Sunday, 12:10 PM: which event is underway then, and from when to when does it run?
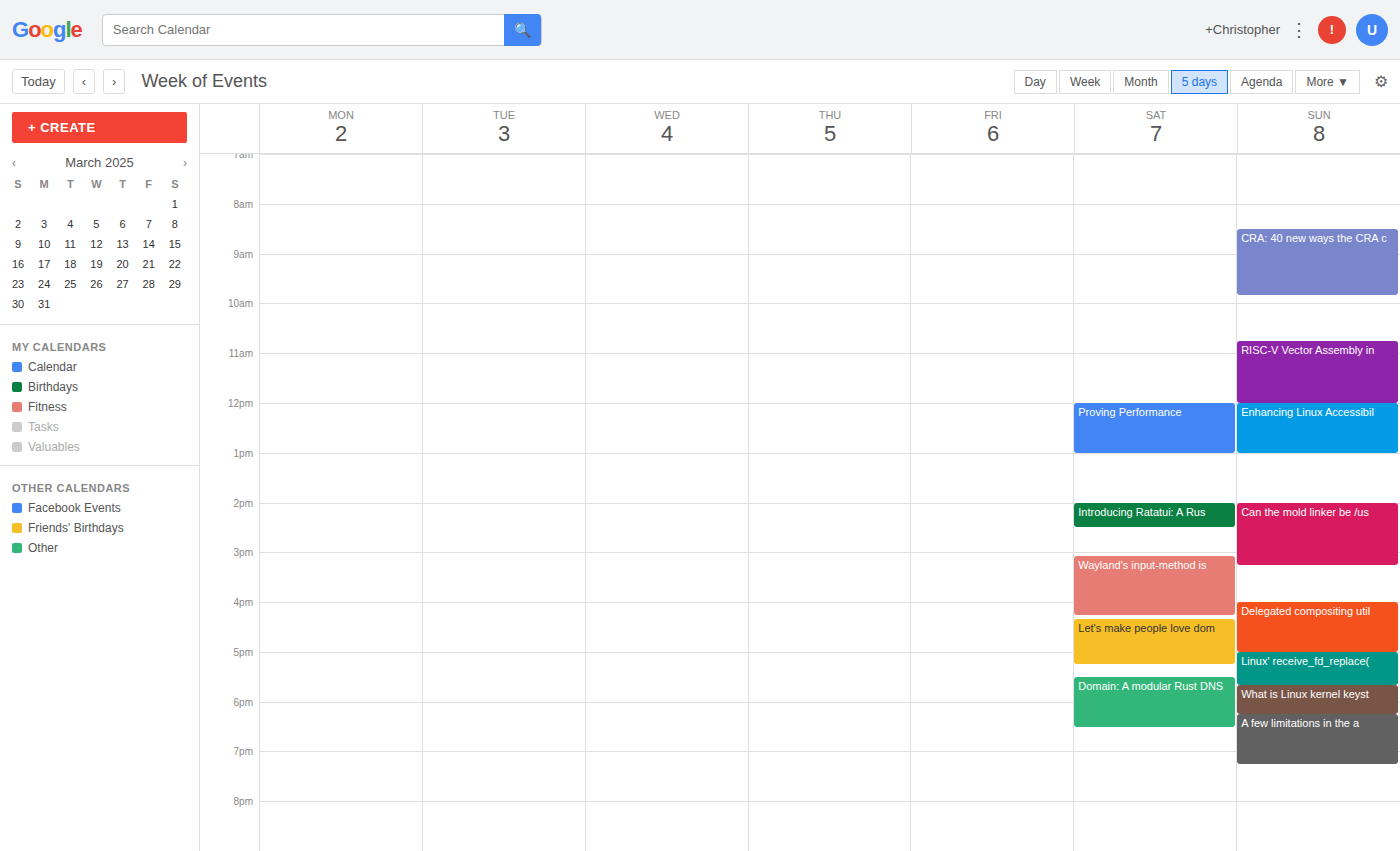
"Enhancing Linux Accessibil", 12:00 PM to 1:00 PM